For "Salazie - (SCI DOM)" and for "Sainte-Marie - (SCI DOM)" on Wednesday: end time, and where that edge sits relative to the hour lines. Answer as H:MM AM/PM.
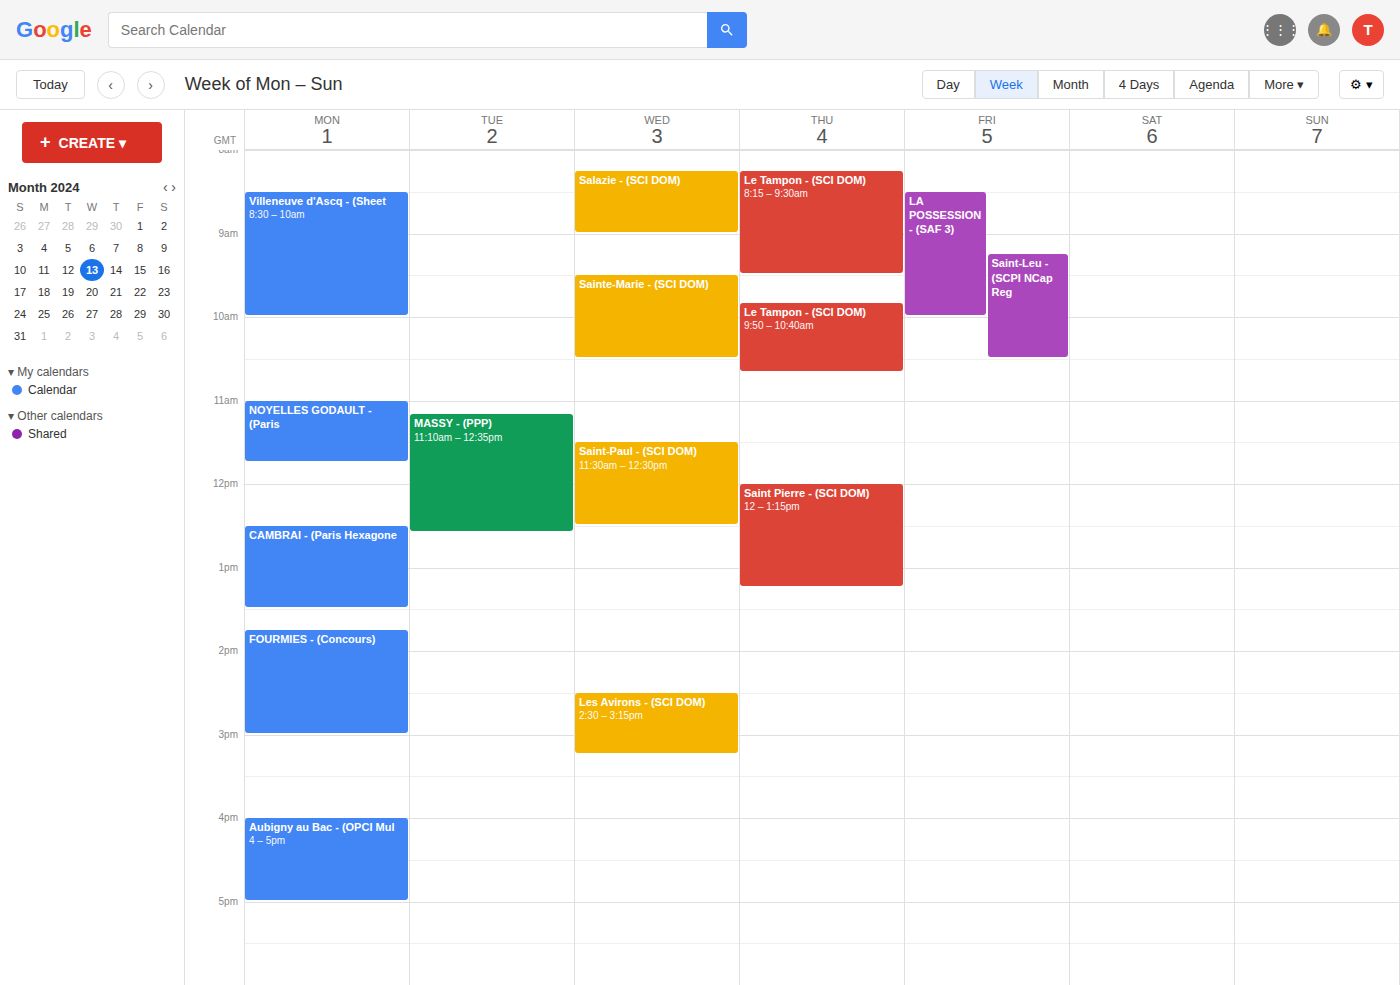
"Salazie - (SCI DOM)": 9:00 AM, exactly on the 9 AM line. "Sainte-Marie - (SCI DOM)": 10:30 AM, halfway between the 10 AM and 11 AM lines.